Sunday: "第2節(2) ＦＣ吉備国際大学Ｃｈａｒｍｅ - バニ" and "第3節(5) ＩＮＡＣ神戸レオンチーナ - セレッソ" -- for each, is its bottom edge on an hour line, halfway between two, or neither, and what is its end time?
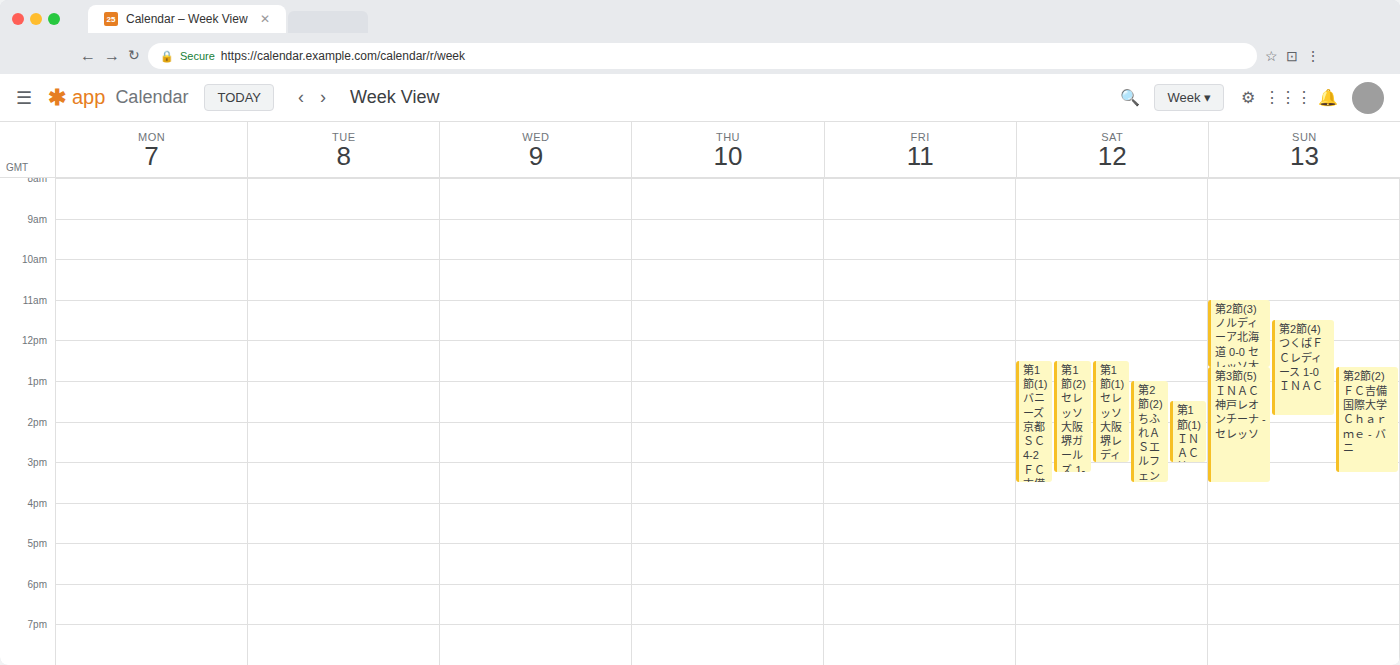
"第2節(2) ＦＣ吉備国際大学Ｃｈａｒｍｅ - バニ": 3:15 PM, neither: a quarter of the way from the 3 PM line to the 4 PM line. "第3節(5) ＩＮＡＣ神戸レオンチーナ - セレッソ": 3:30 PM, halfway between the 3 PM and 4 PM lines.